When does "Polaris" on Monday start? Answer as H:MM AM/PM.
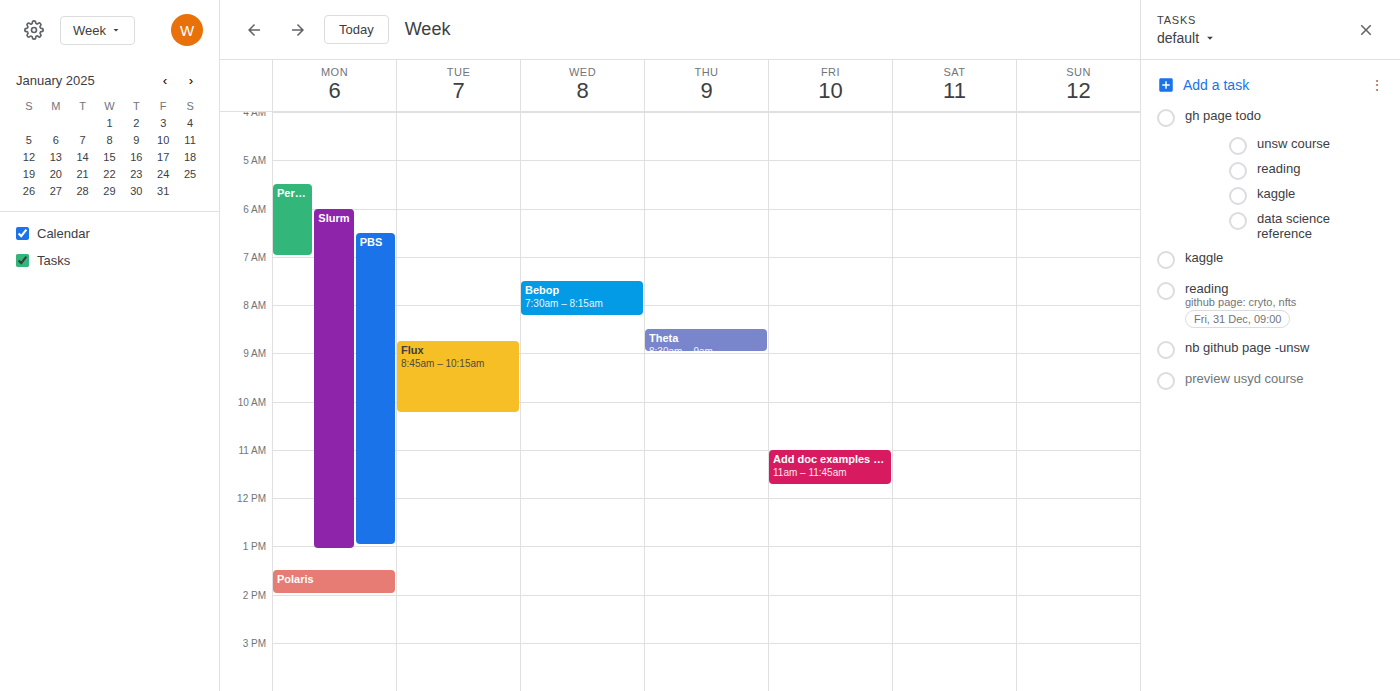
1:30 PM